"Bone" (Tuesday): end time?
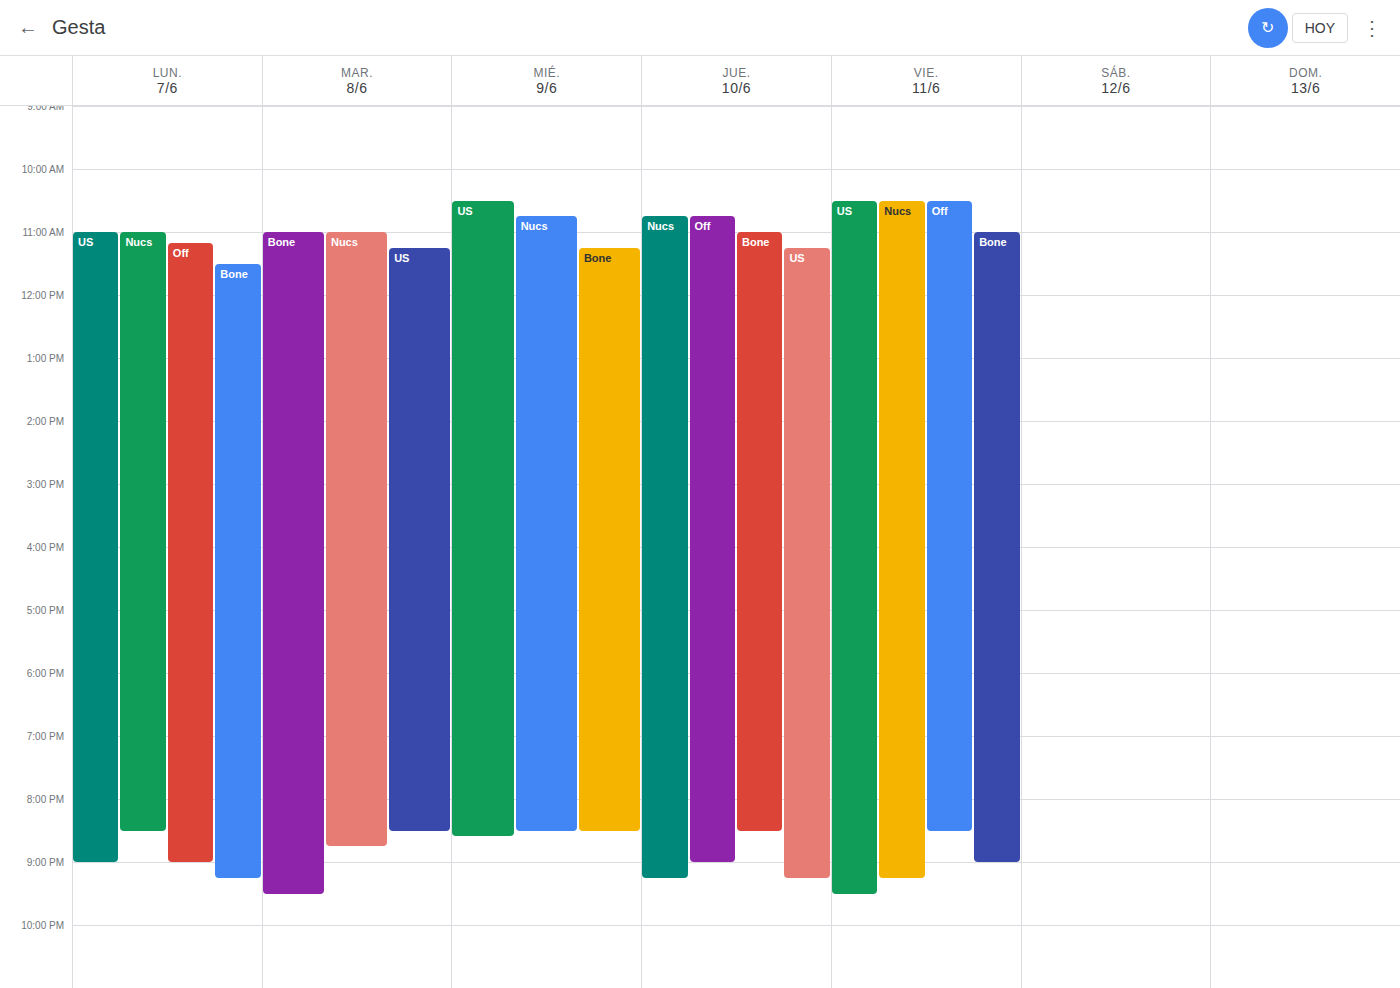
9:30 PM